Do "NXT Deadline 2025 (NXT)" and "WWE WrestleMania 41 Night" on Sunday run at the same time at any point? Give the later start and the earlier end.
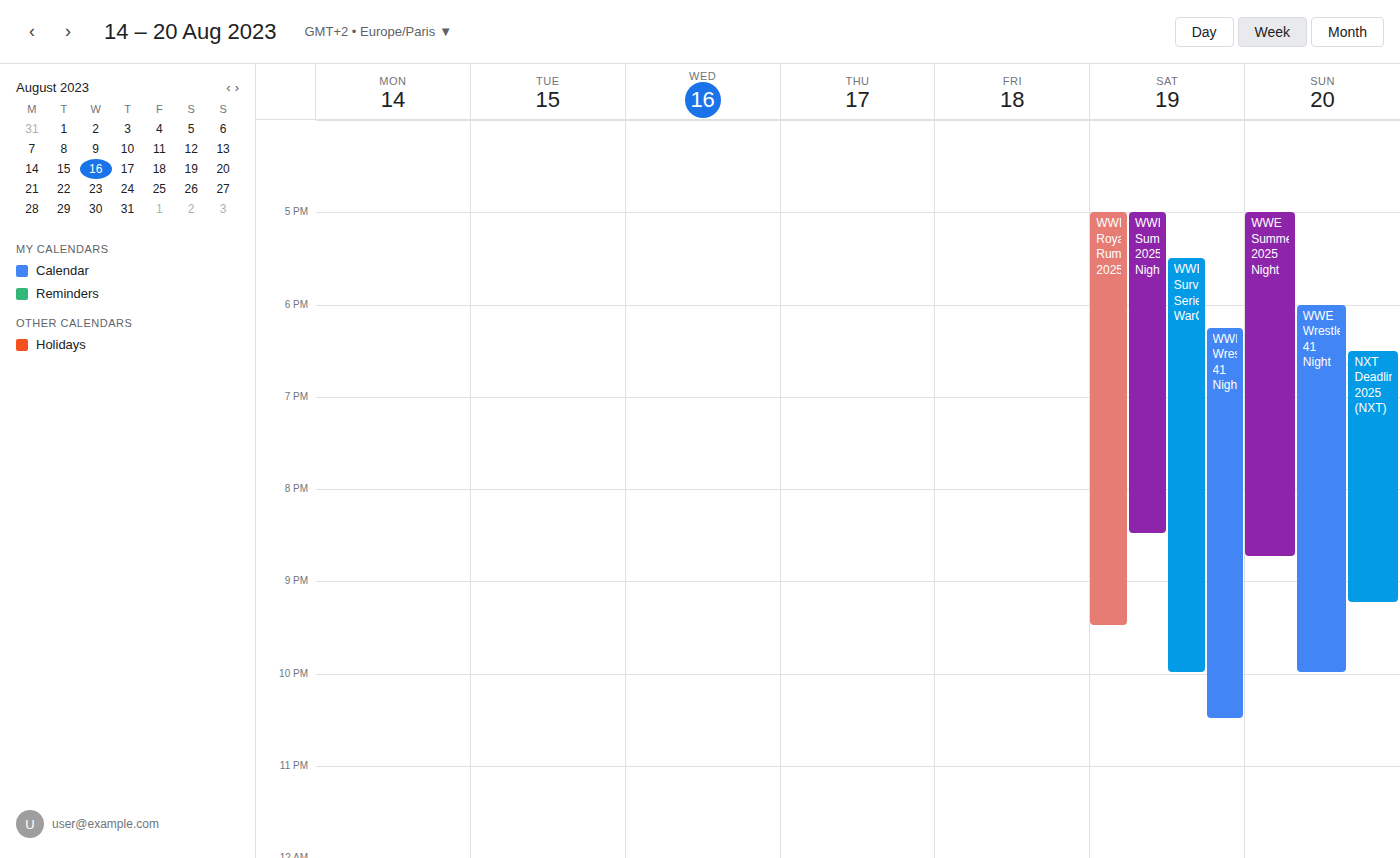
"NXT Deadline 2025 (NXT)" runs 6:30 PM to 9:15 PM, inside "WWE WrestleMania 41 Night" -- they overlap.